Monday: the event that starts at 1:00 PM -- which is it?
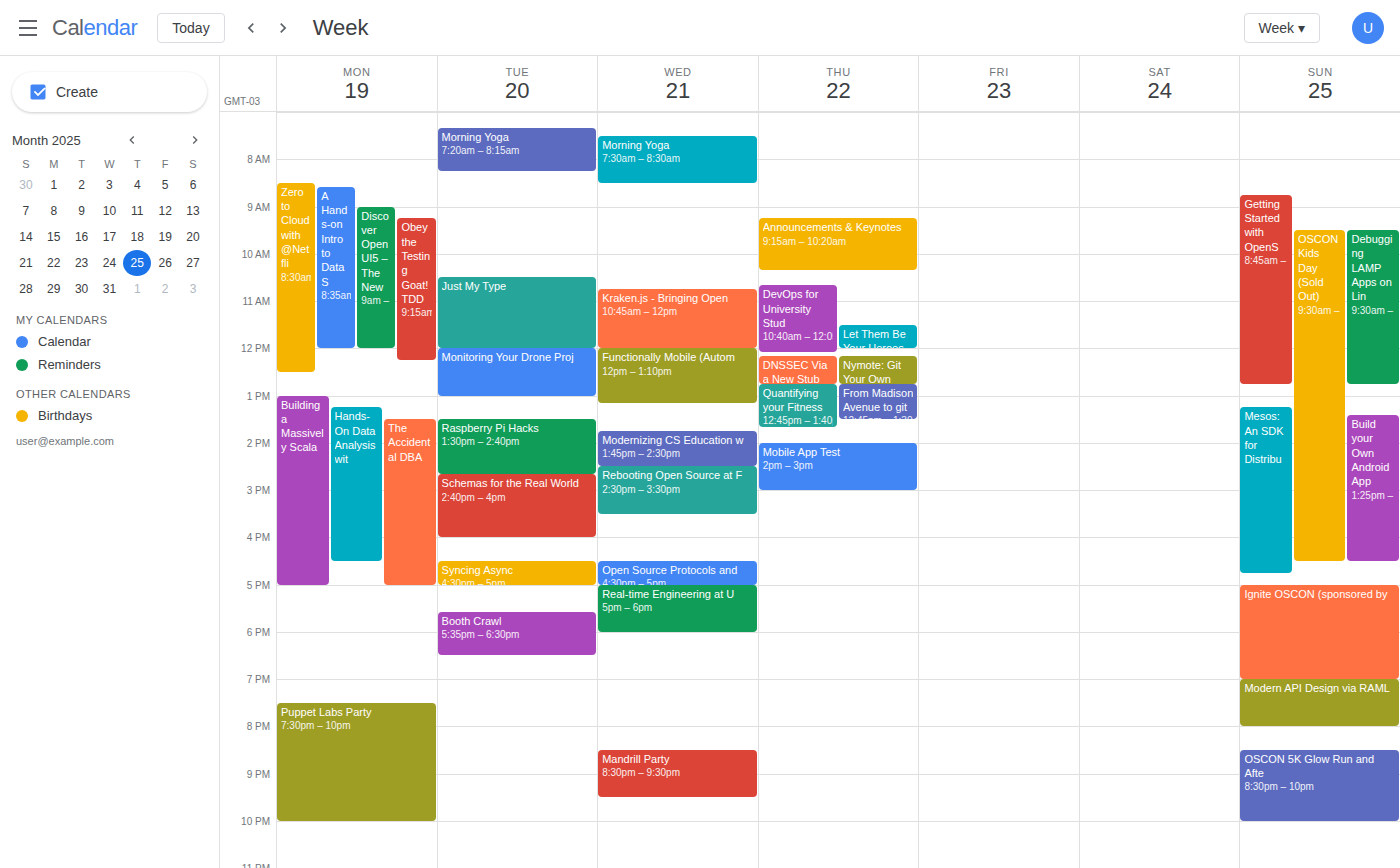
"Building a Massively Scala"